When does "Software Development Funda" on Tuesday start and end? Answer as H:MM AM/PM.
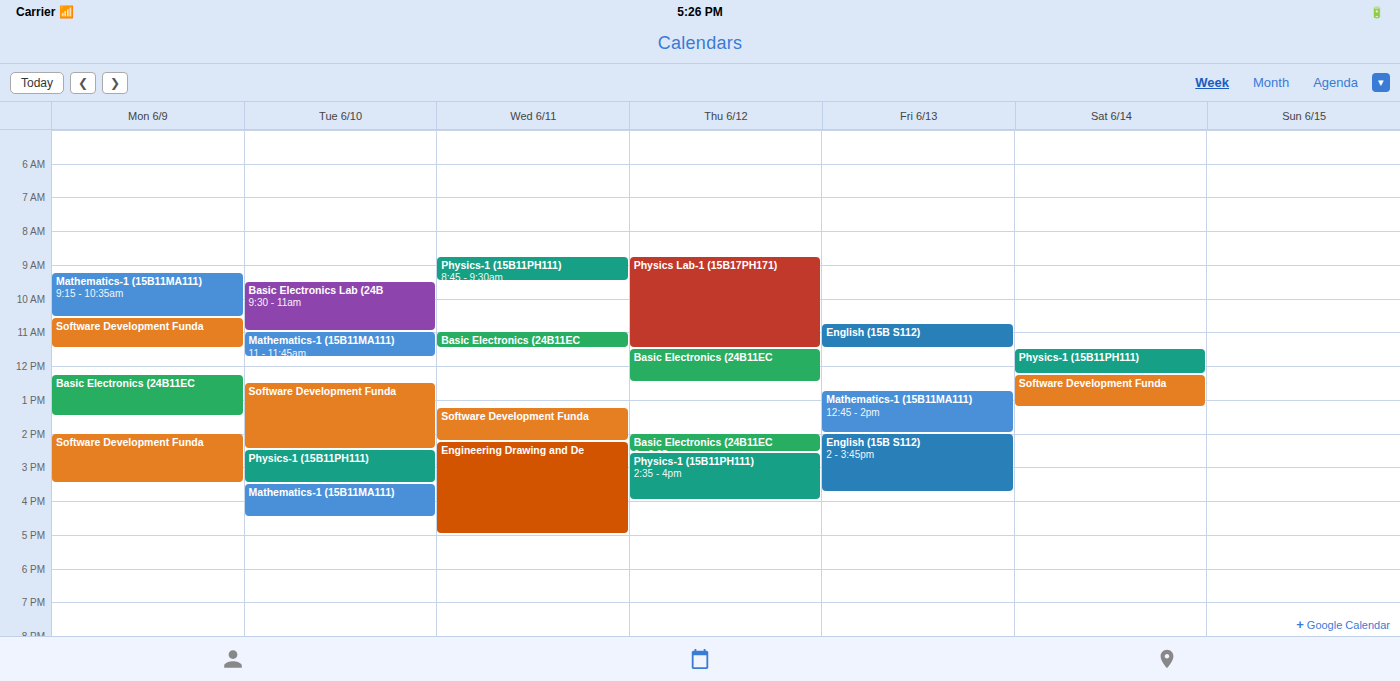
12:30 PM to 2:30 PM